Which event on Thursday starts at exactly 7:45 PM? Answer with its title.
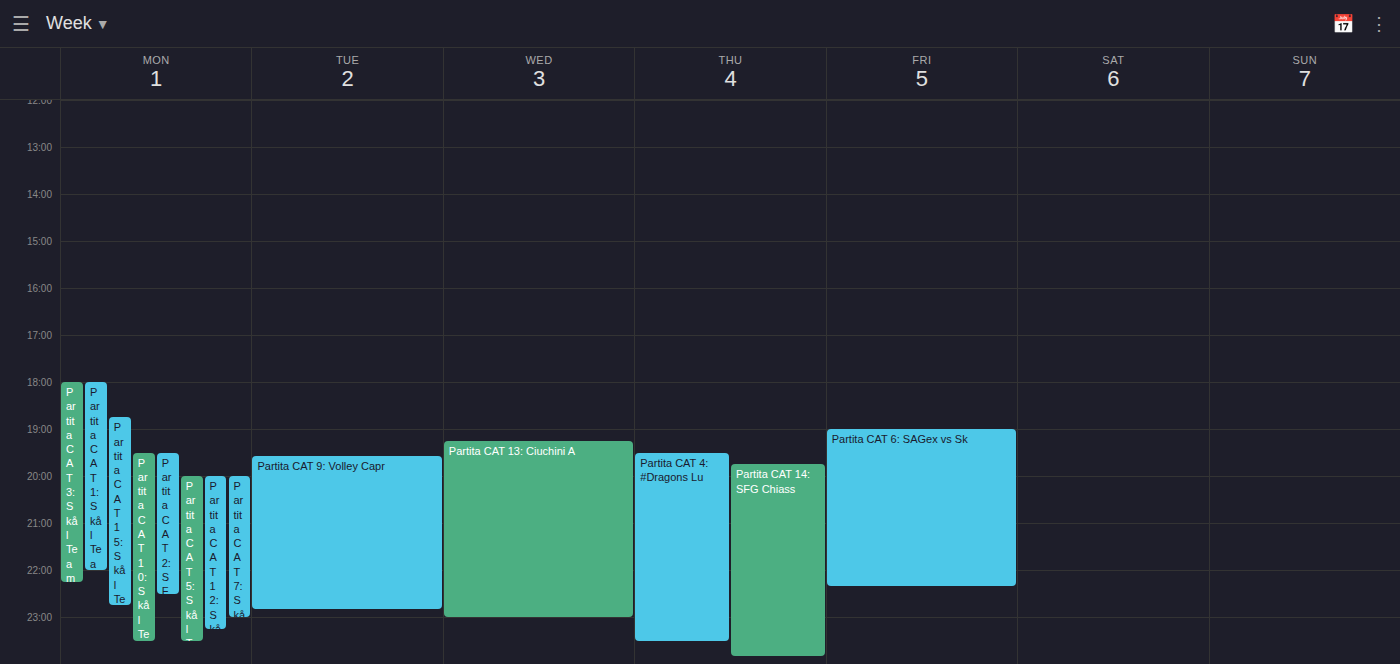
"Partita CAT 14: SFG Chiass"